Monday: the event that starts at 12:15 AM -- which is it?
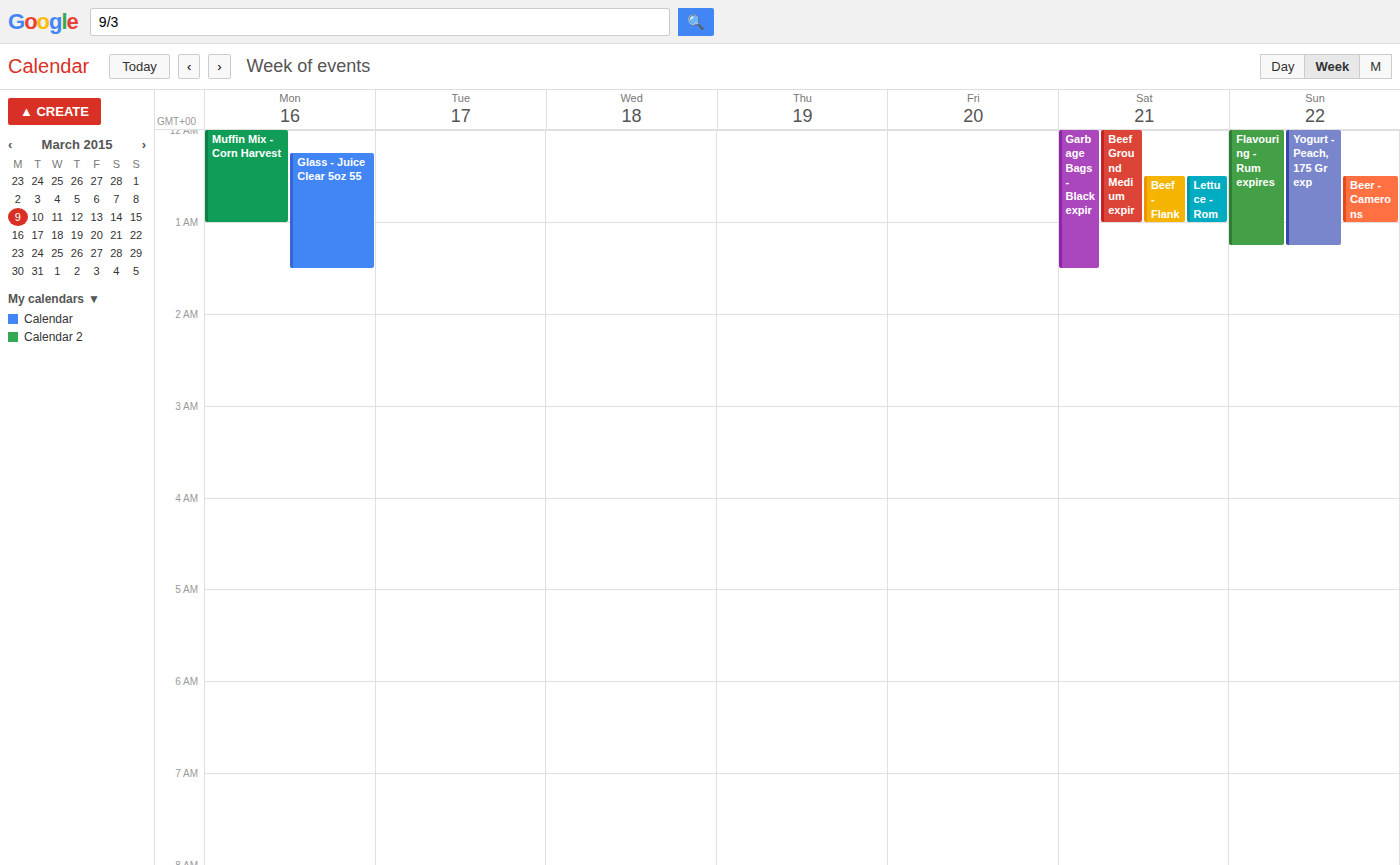
"Glass - Juice Clear 5oz 55"